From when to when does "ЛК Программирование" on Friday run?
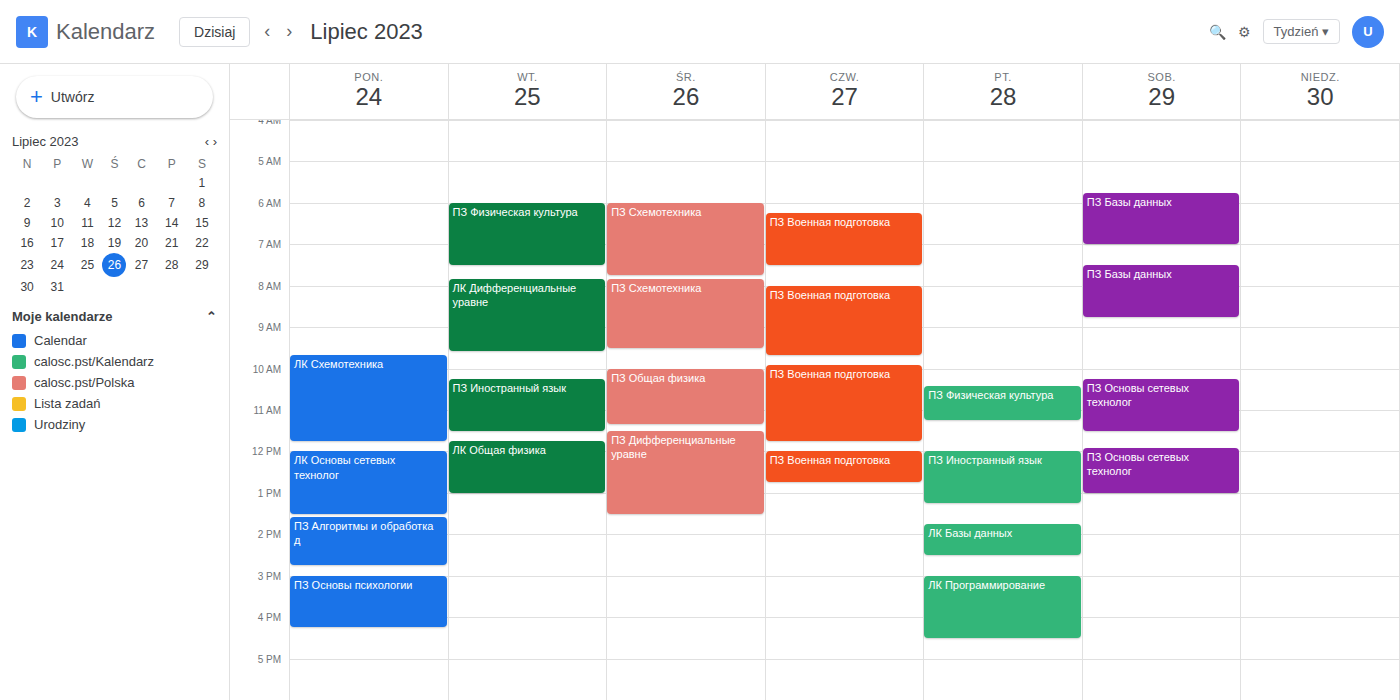
3:00 PM to 4:30 PM